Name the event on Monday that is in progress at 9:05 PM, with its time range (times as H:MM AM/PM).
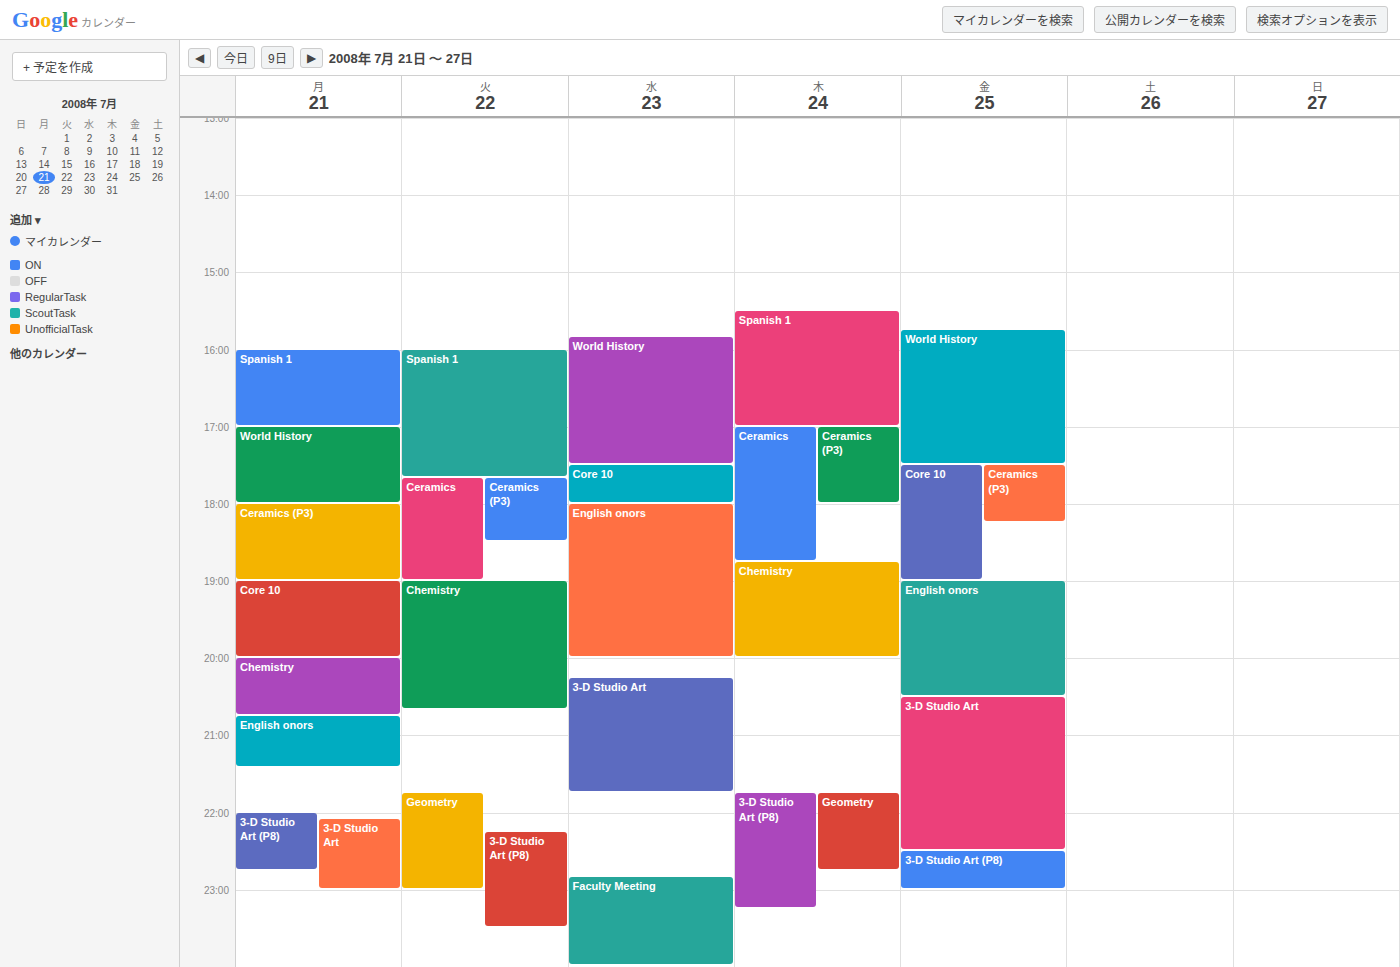
"English onors", 8:45 PM to 9:25 PM